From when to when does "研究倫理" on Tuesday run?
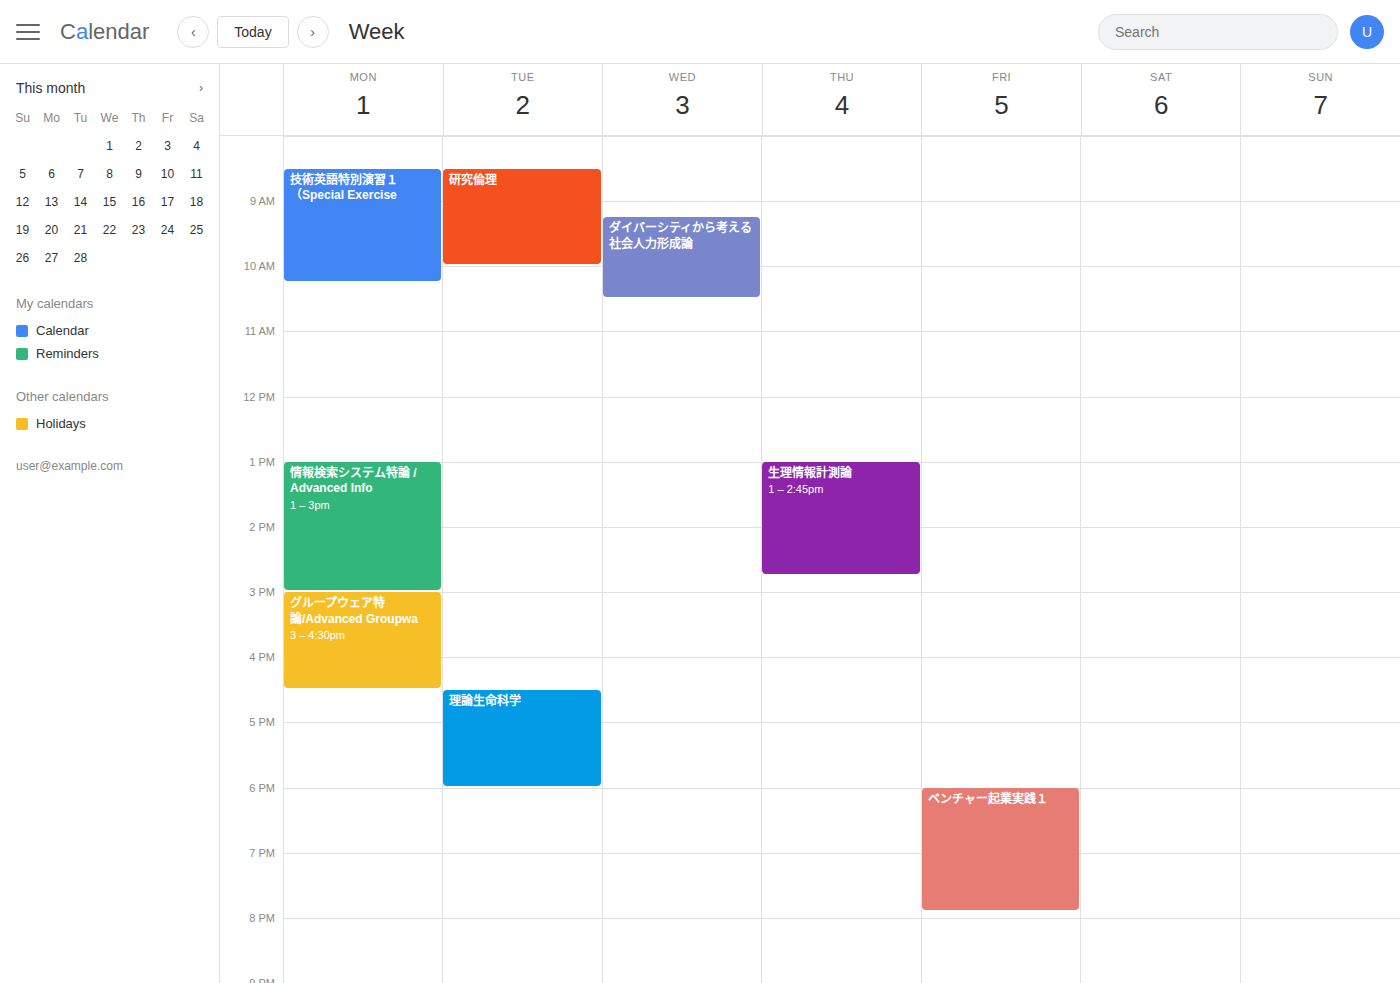
8:30 AM to 10:00 AM